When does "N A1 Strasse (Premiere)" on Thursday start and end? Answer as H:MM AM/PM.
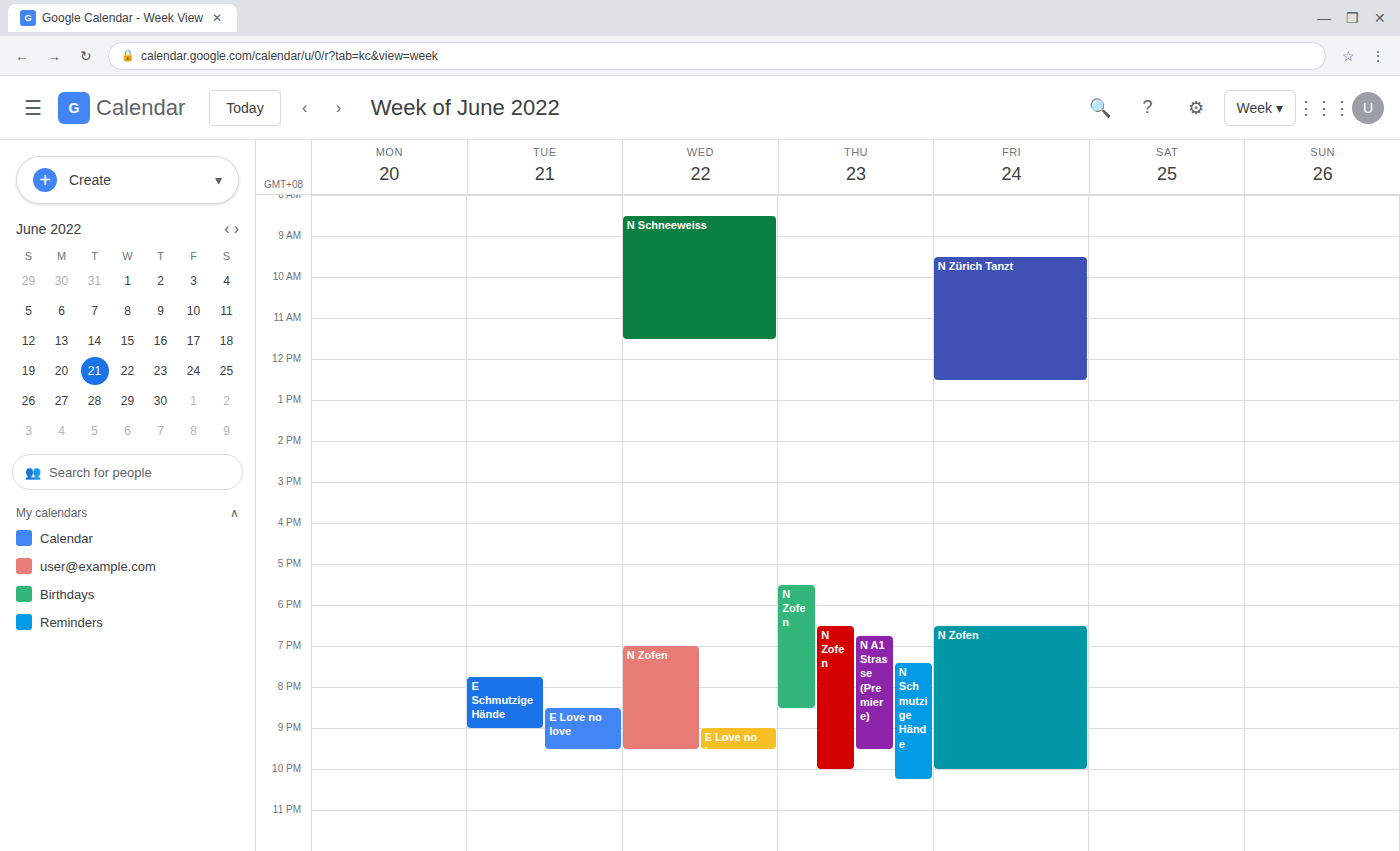
6:45 PM to 9:30 PM